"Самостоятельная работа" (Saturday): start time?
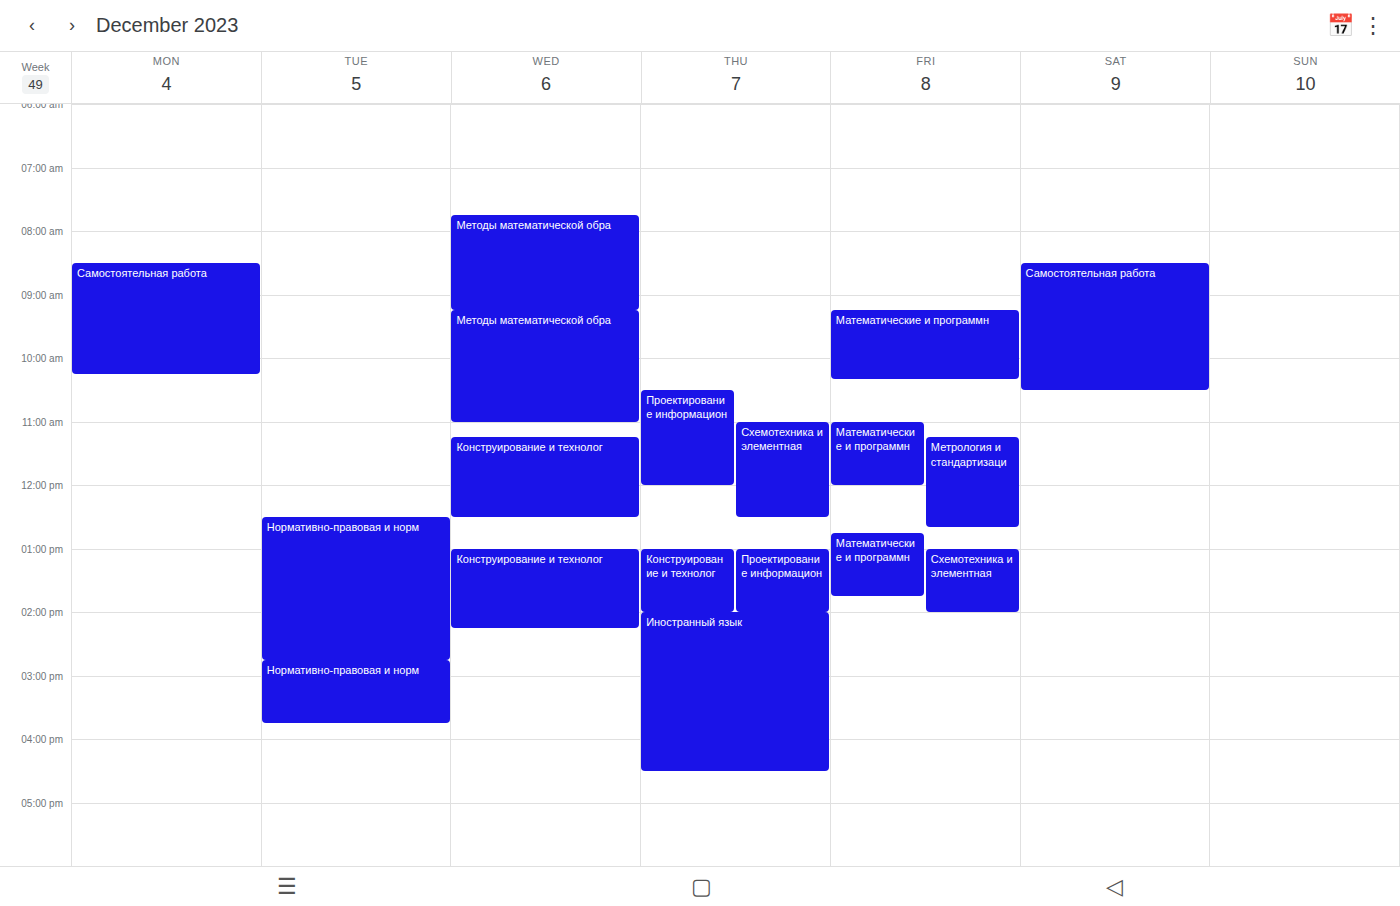
8:30 AM